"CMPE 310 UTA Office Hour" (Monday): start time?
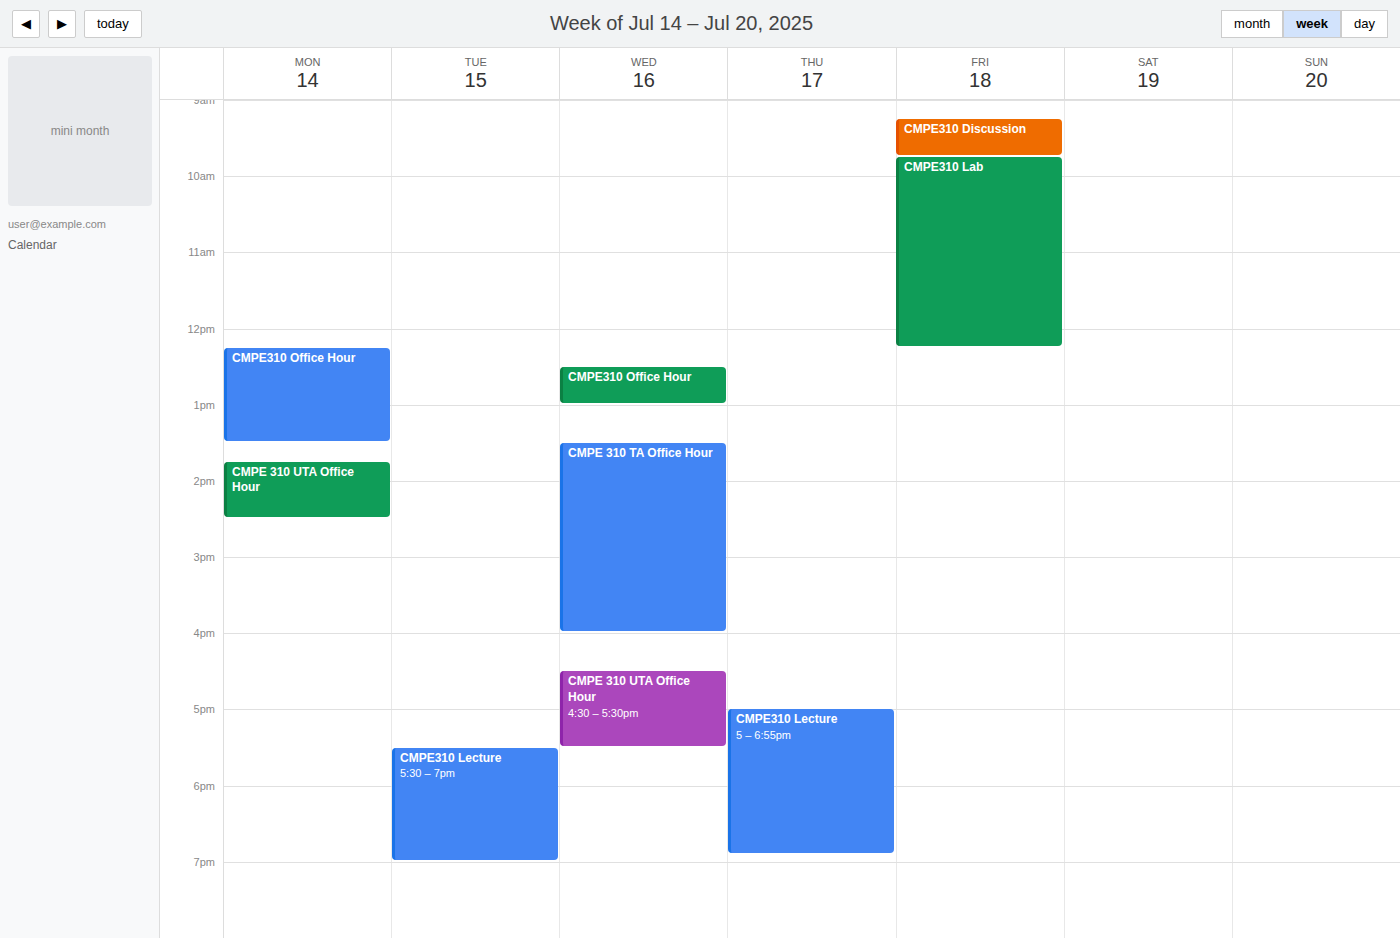
13:45